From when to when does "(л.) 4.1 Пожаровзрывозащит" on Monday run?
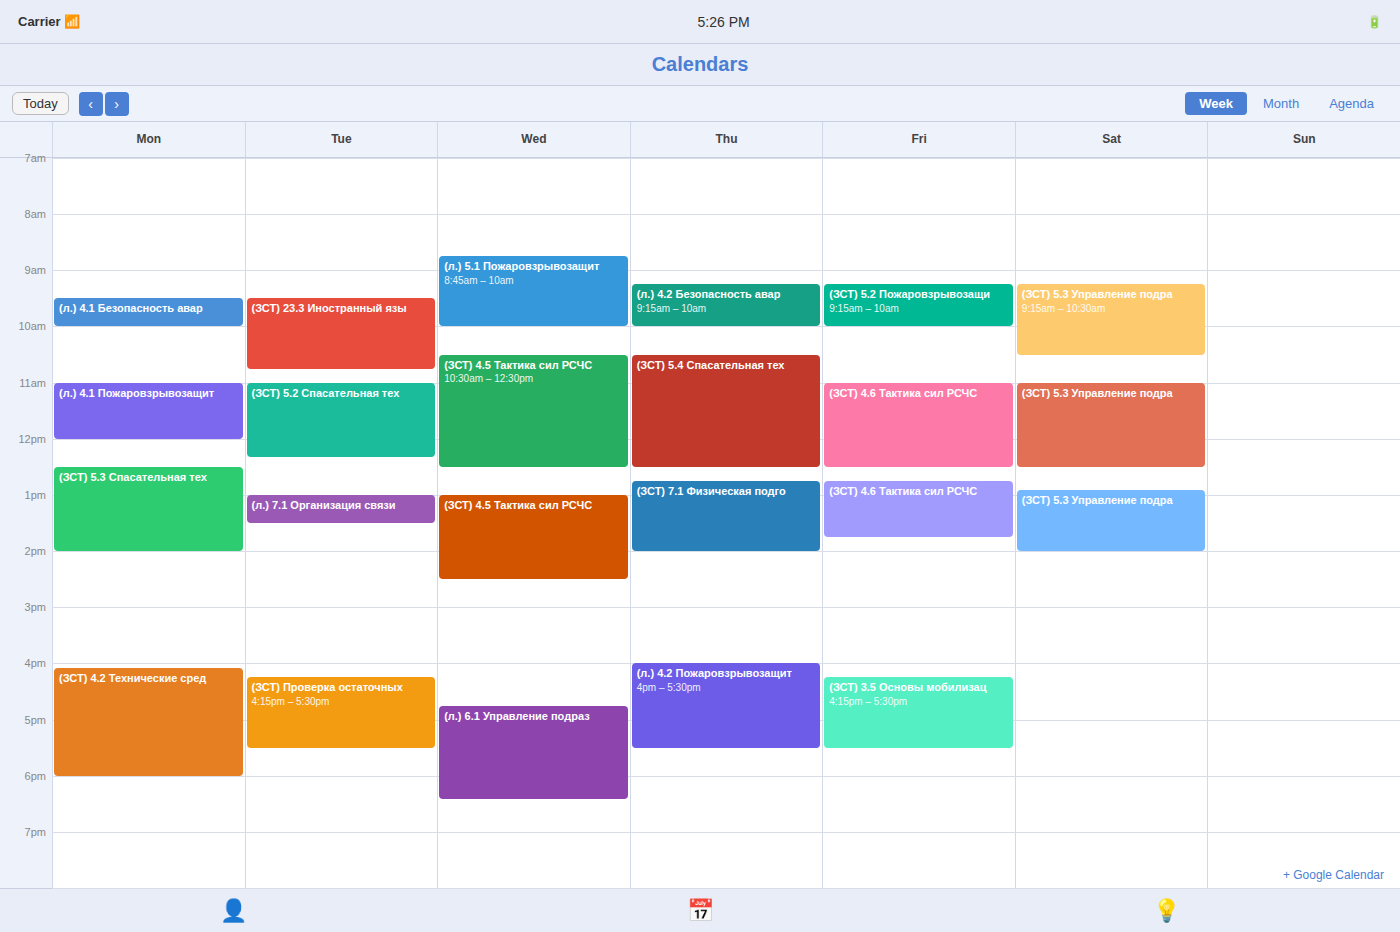
11:00 to 12:00